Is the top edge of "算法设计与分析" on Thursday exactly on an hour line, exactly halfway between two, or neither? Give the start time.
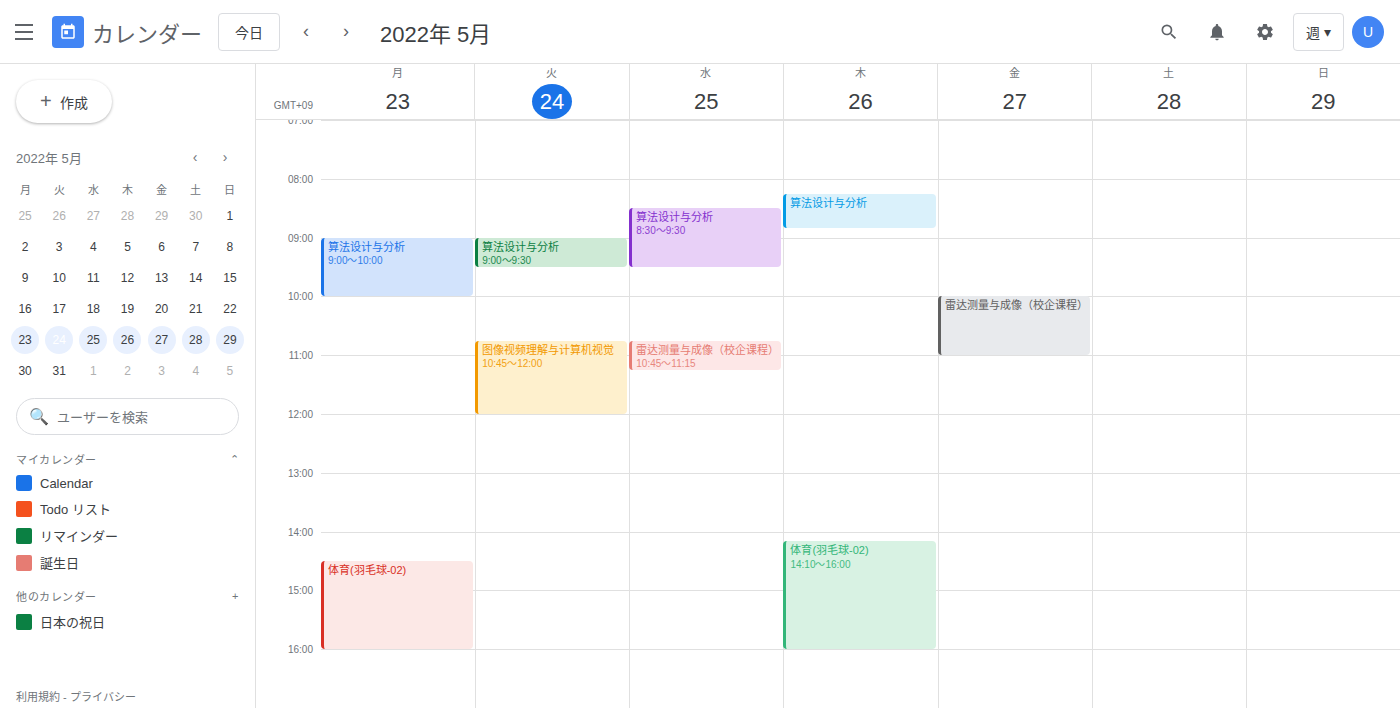
8:15 AM -- neither: a quarter of the way from the 8 AM line to the 9 AM line.